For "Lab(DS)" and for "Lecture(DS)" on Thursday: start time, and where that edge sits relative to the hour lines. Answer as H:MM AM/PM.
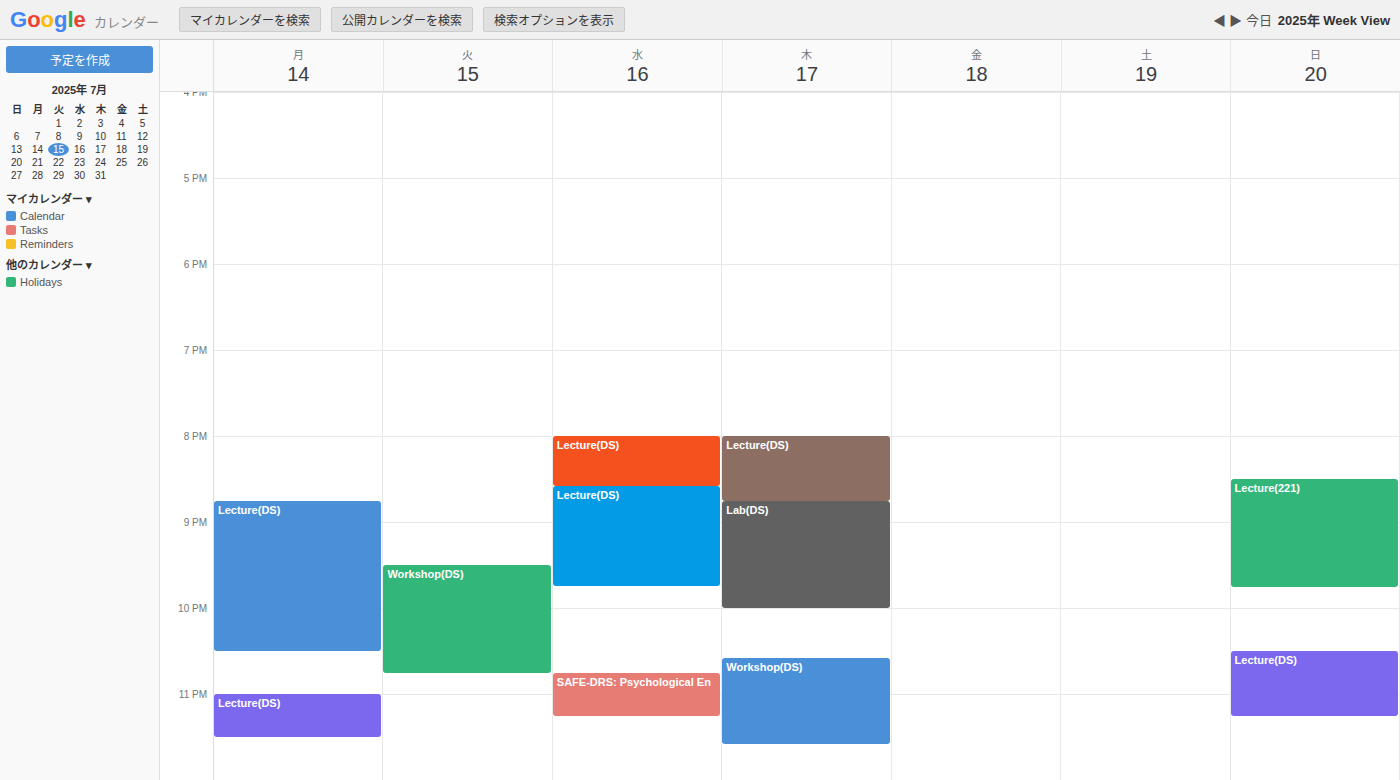
"Lab(DS)": 8:45 PM, neither: three quarters of the way from the 8 PM line to the 9 PM line. "Lecture(DS)": 8:00 PM, exactly on the 8 PM line.